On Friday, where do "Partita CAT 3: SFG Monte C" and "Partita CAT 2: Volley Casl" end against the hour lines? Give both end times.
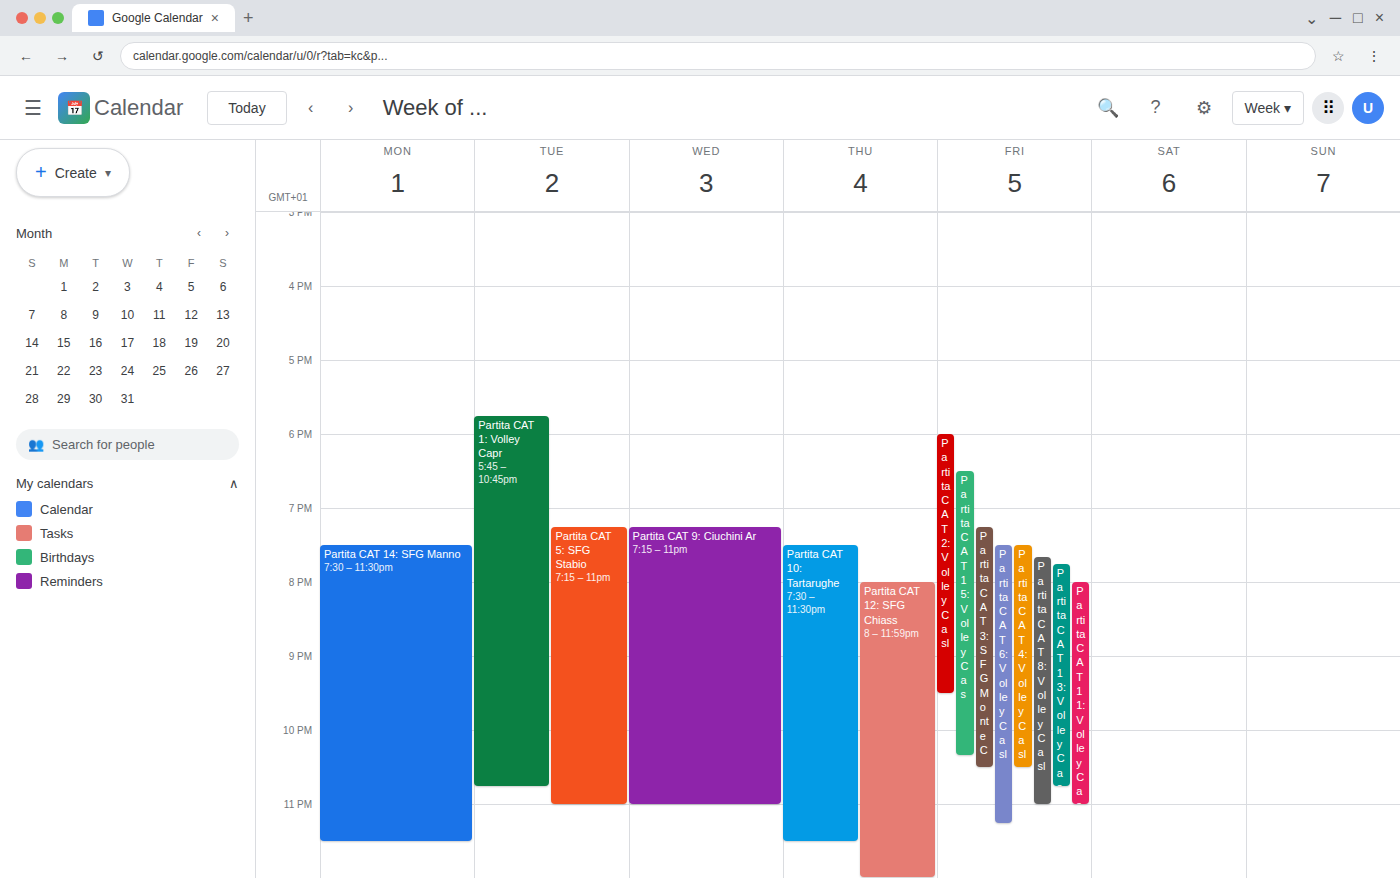
"Partita CAT 3: SFG Monte C": 10:30 PM, halfway between the 10 PM and 11 PM lines. "Partita CAT 2: Volley Casl": 9:30 PM, halfway between the 9 PM and 10 PM lines.